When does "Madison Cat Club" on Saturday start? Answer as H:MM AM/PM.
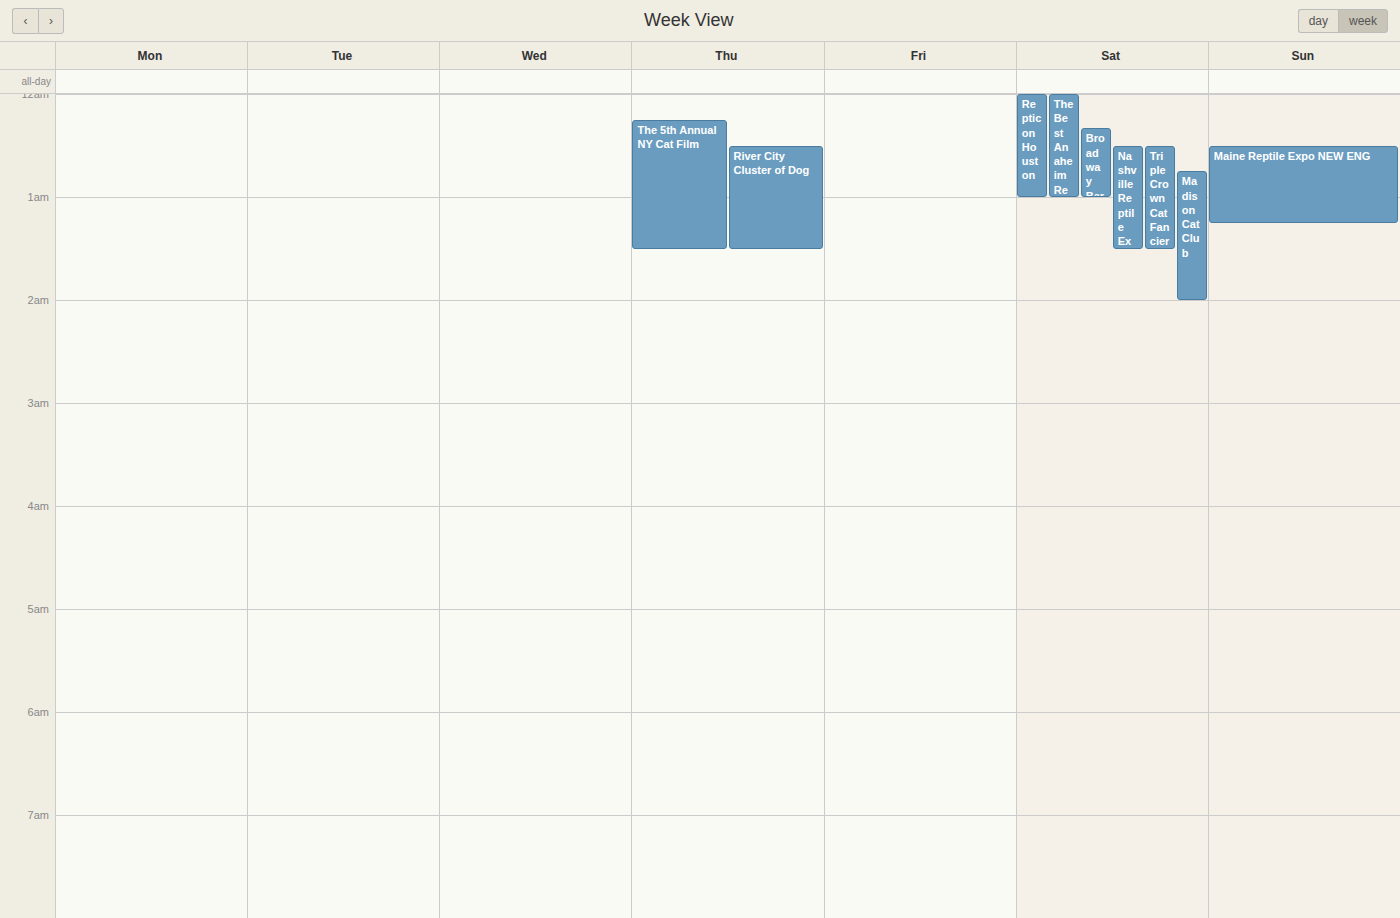
12:45 AM